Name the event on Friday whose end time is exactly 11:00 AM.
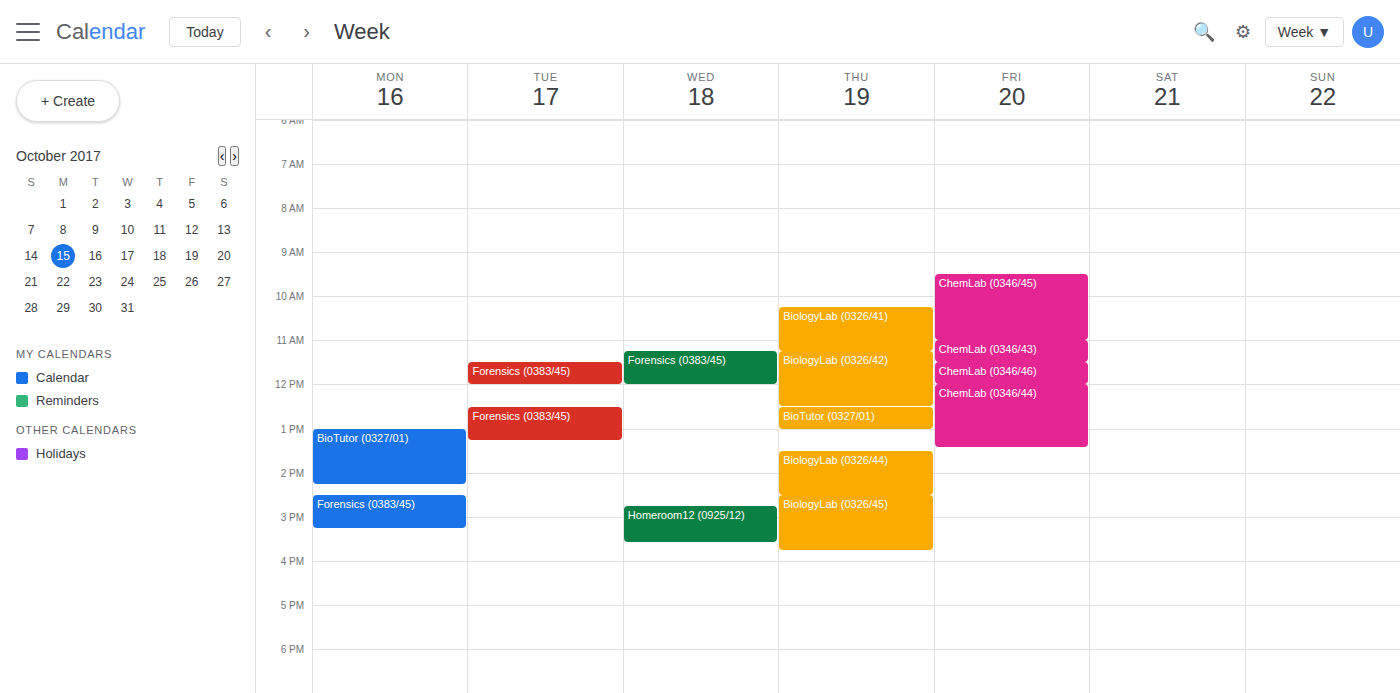
"ChemLab (0346/45)"